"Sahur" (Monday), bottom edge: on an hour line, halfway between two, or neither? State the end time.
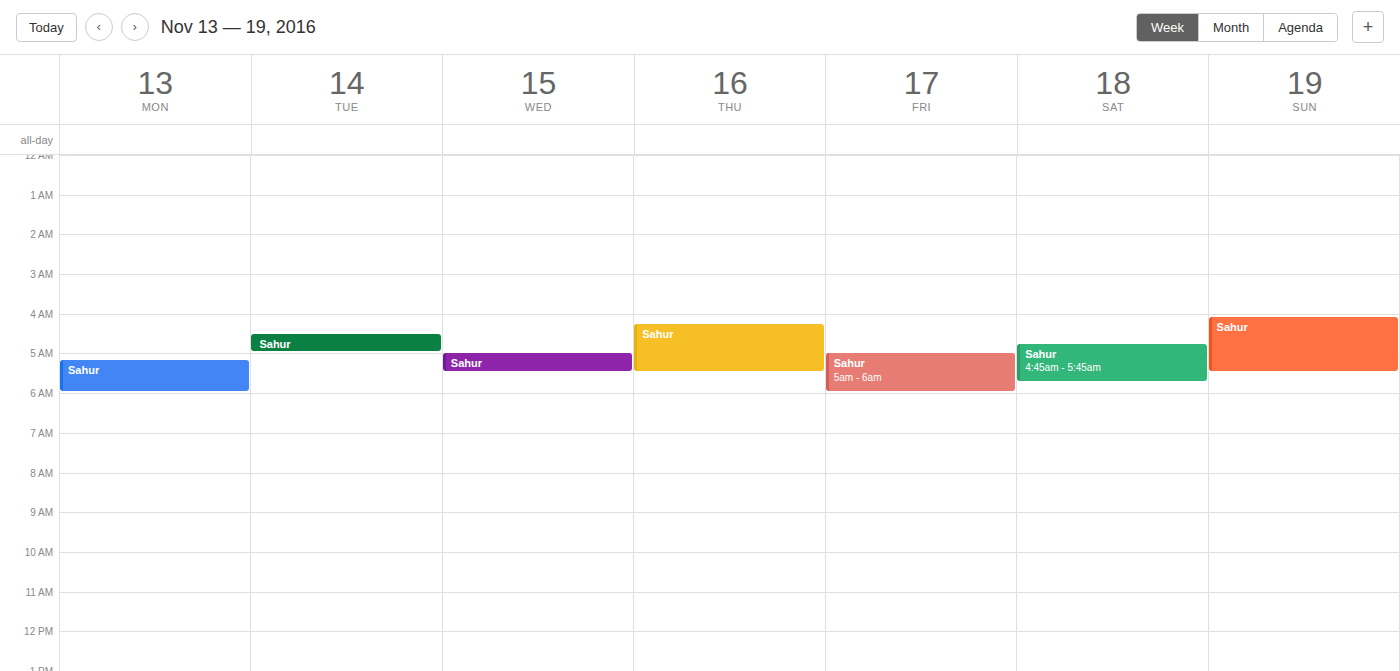
6:00 AM -- exactly on the 6 AM line.